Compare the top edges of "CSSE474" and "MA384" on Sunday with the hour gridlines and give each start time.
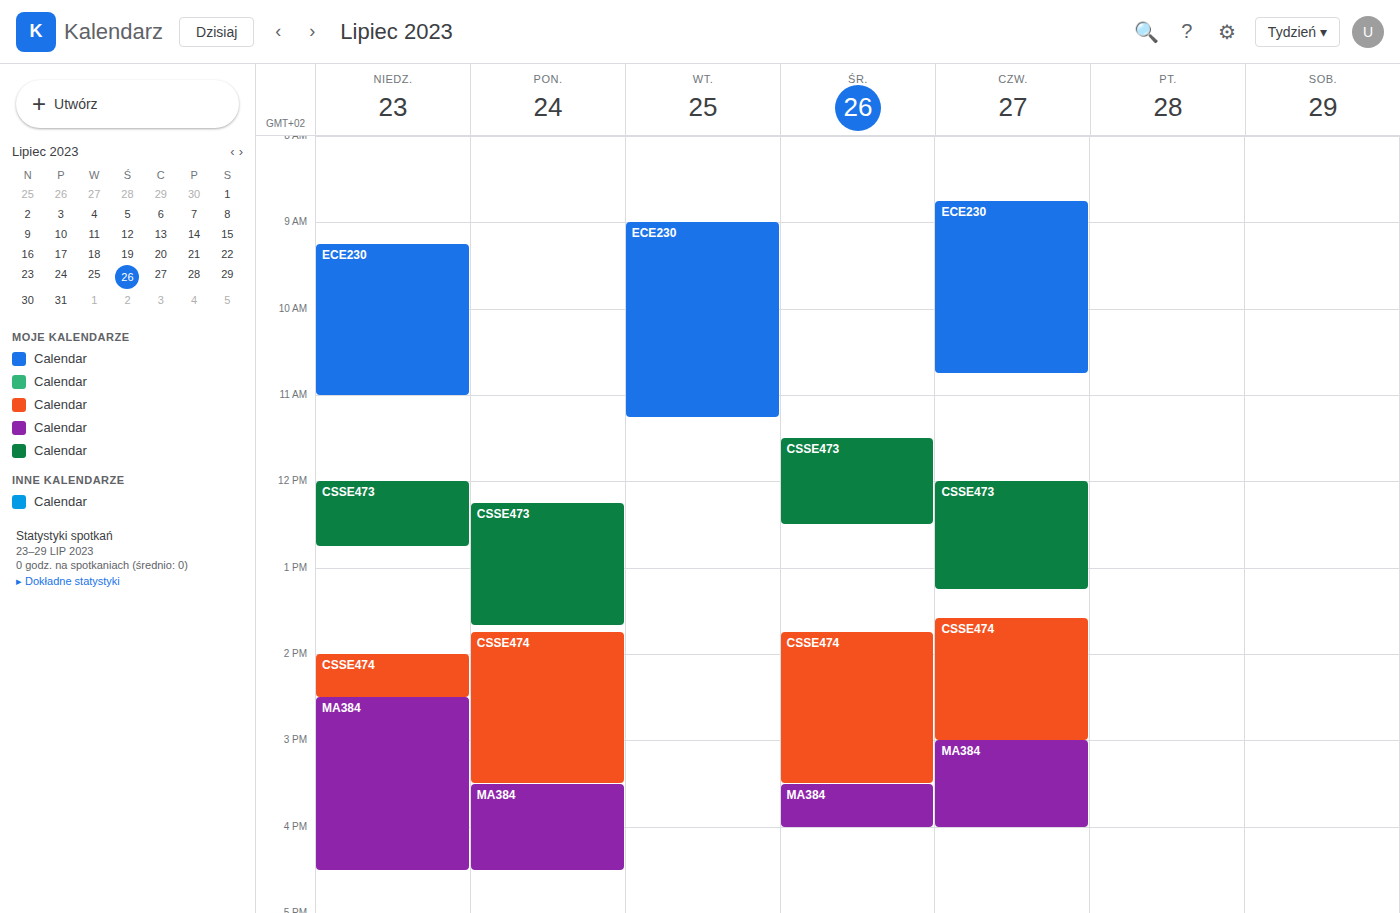
"CSSE474": 14:00, exactly on the 14:00 line. "MA384": 14:30, halfway between the 14:00 and 15:00 lines.